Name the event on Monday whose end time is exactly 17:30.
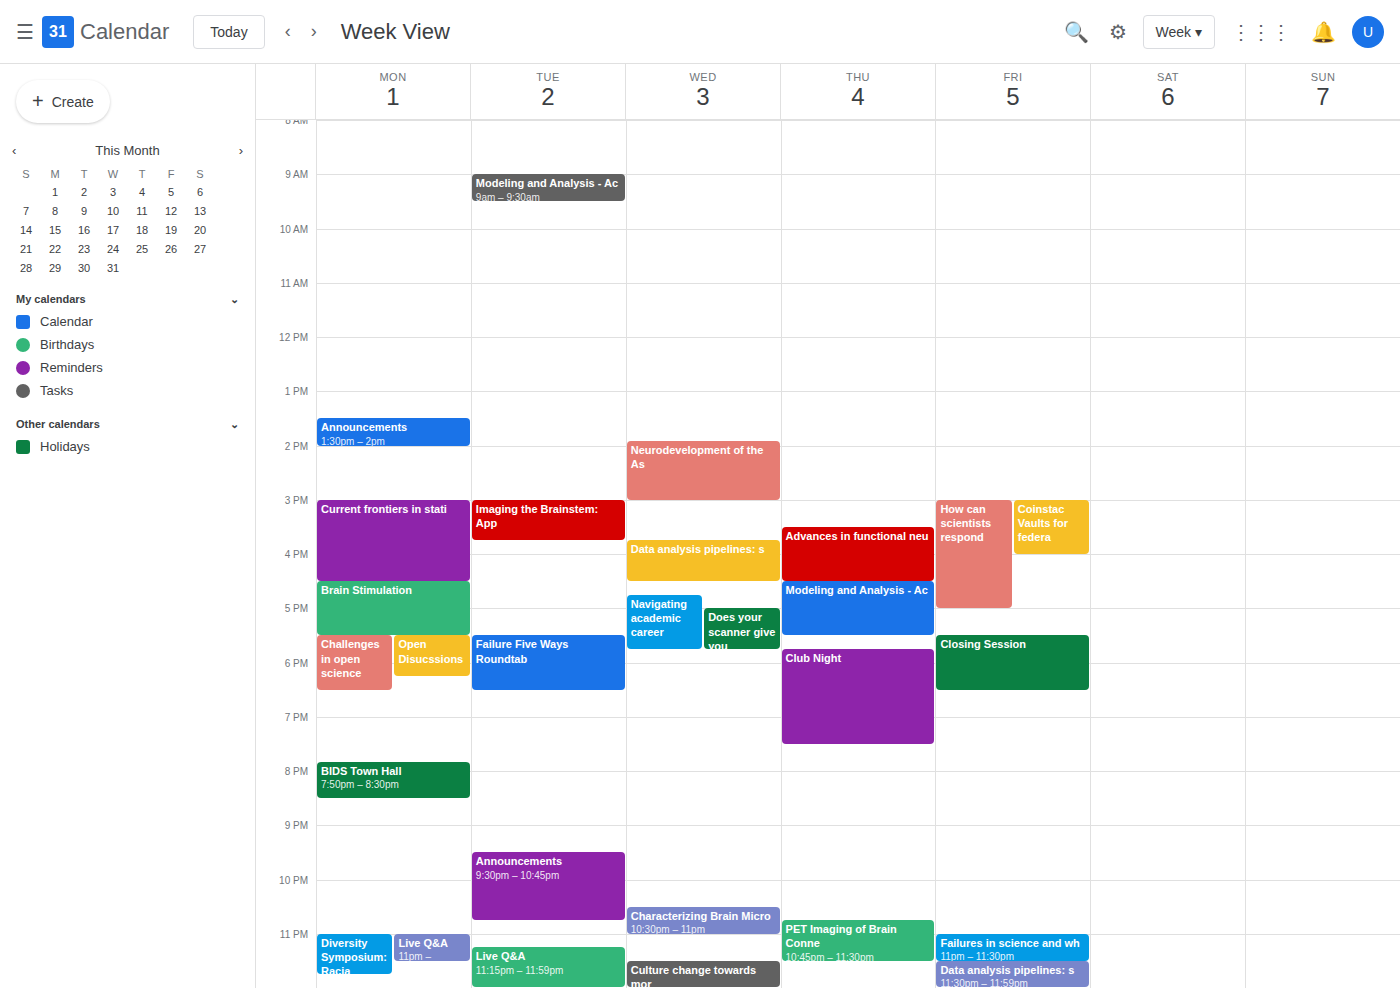
"Brain Stimulation"